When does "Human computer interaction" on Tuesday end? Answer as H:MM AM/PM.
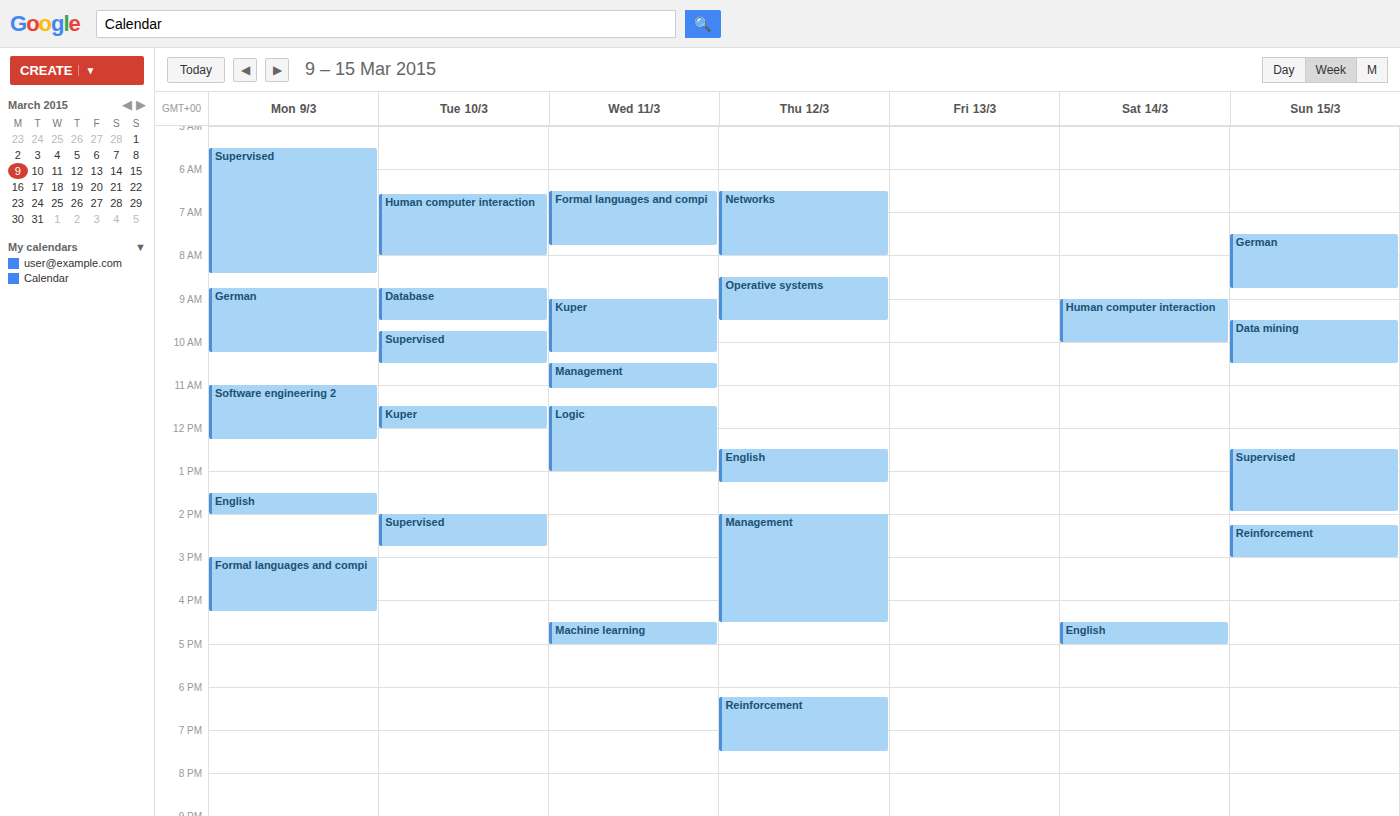
8:00 AM